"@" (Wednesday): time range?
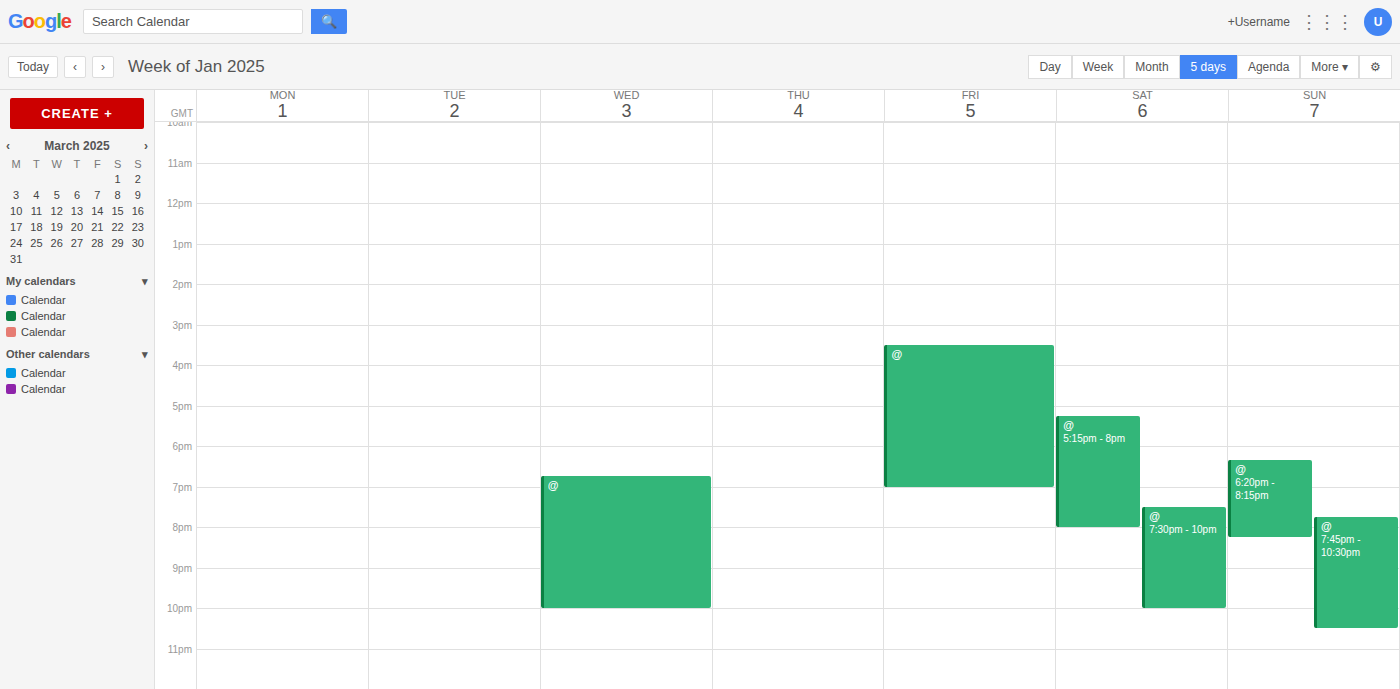
6:45 PM to 10:00 PM